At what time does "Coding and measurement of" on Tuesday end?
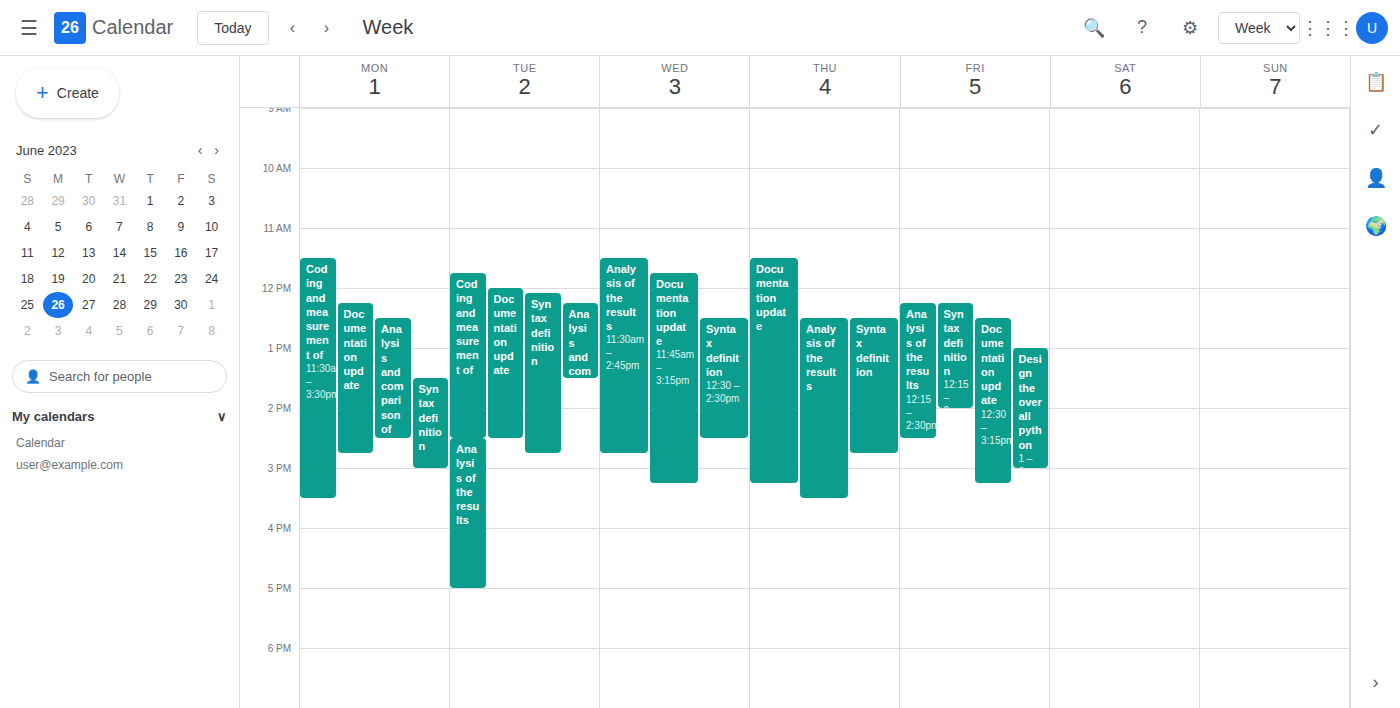
14:30